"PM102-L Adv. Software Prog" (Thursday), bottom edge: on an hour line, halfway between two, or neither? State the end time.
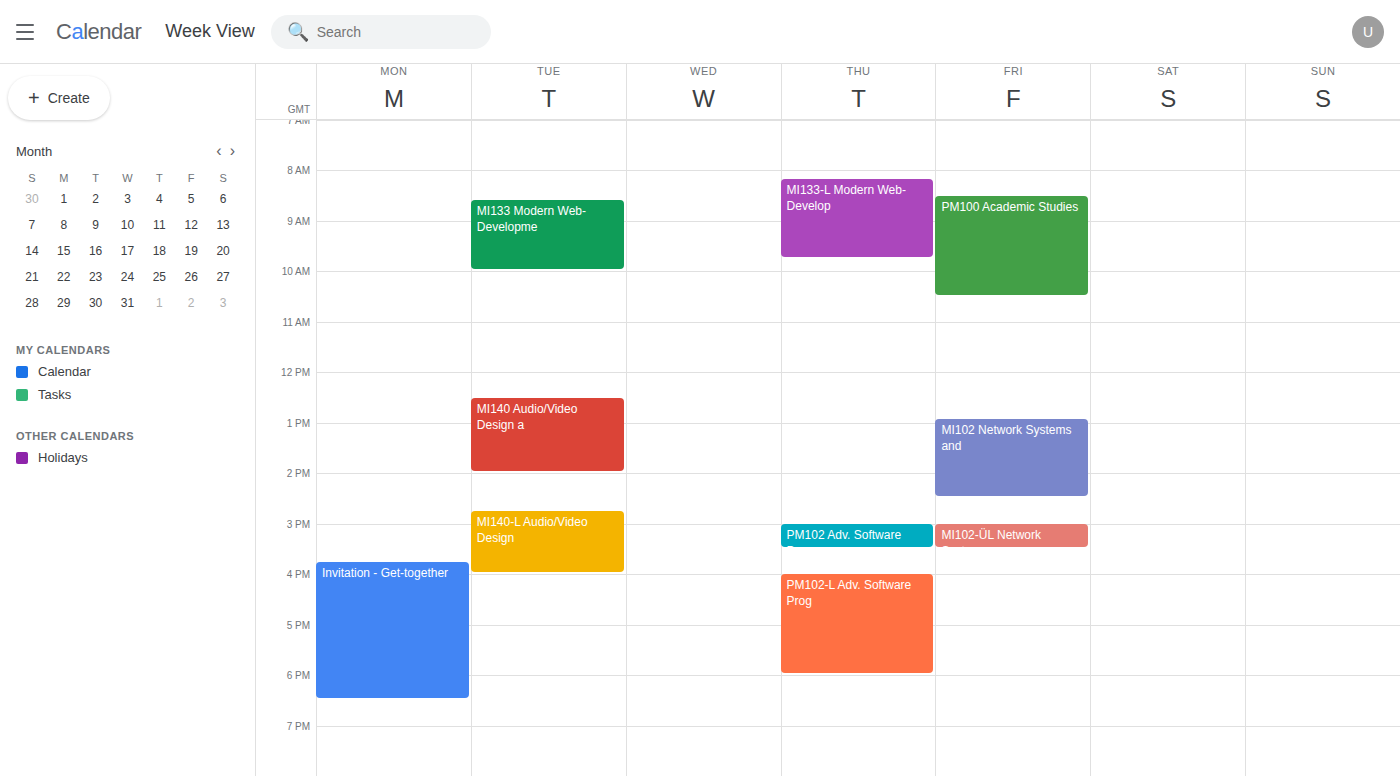
6:00 PM -- exactly on the 6 PM line.